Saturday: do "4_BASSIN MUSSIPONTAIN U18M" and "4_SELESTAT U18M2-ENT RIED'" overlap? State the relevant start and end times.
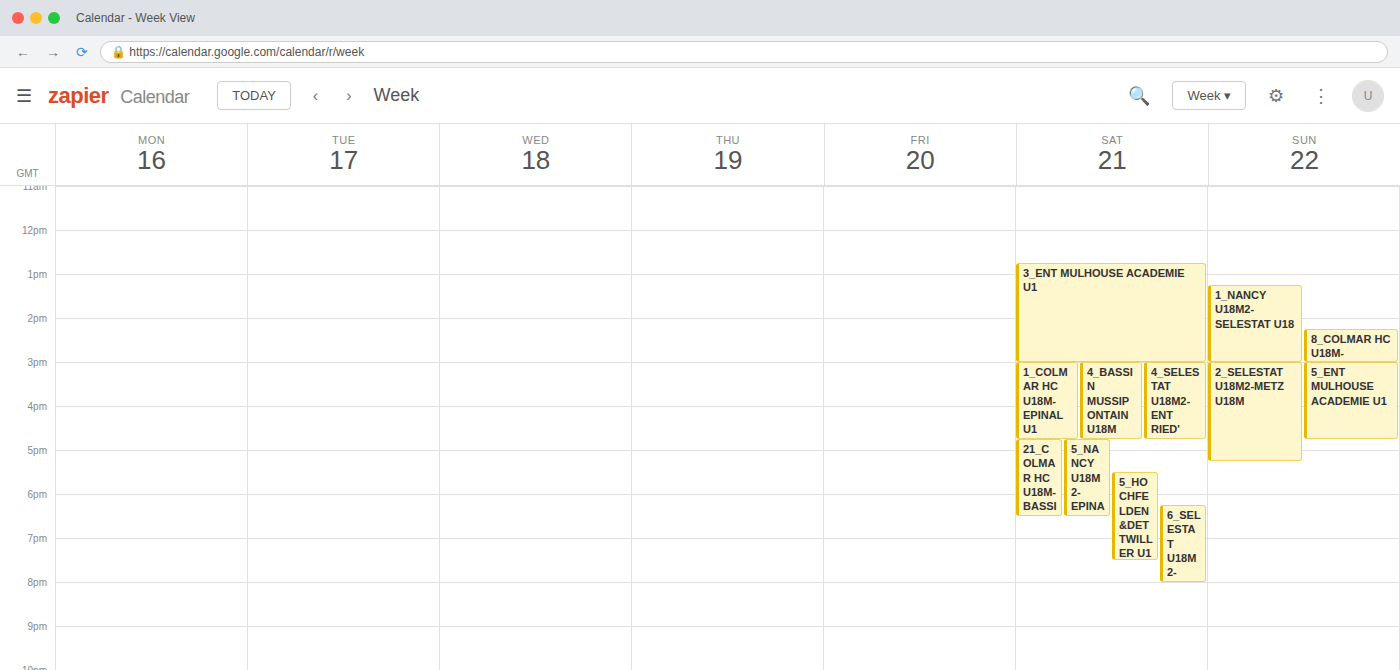
"4_BASSIN MUSSIPONTAIN U18M" runs 3:00 PM to 4:45 PM, inside "4_SELESTAT U18M2-ENT RIED'" -- they overlap.